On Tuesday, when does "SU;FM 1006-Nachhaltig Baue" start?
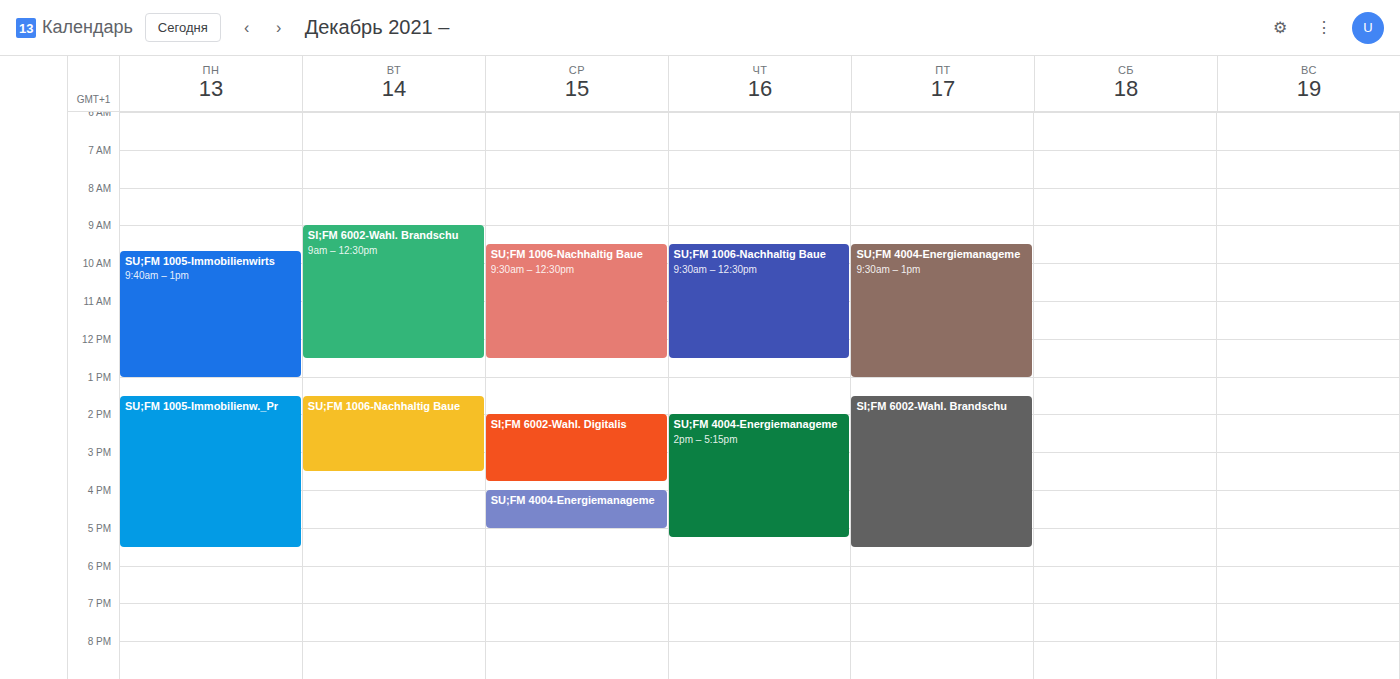
1:30 PM